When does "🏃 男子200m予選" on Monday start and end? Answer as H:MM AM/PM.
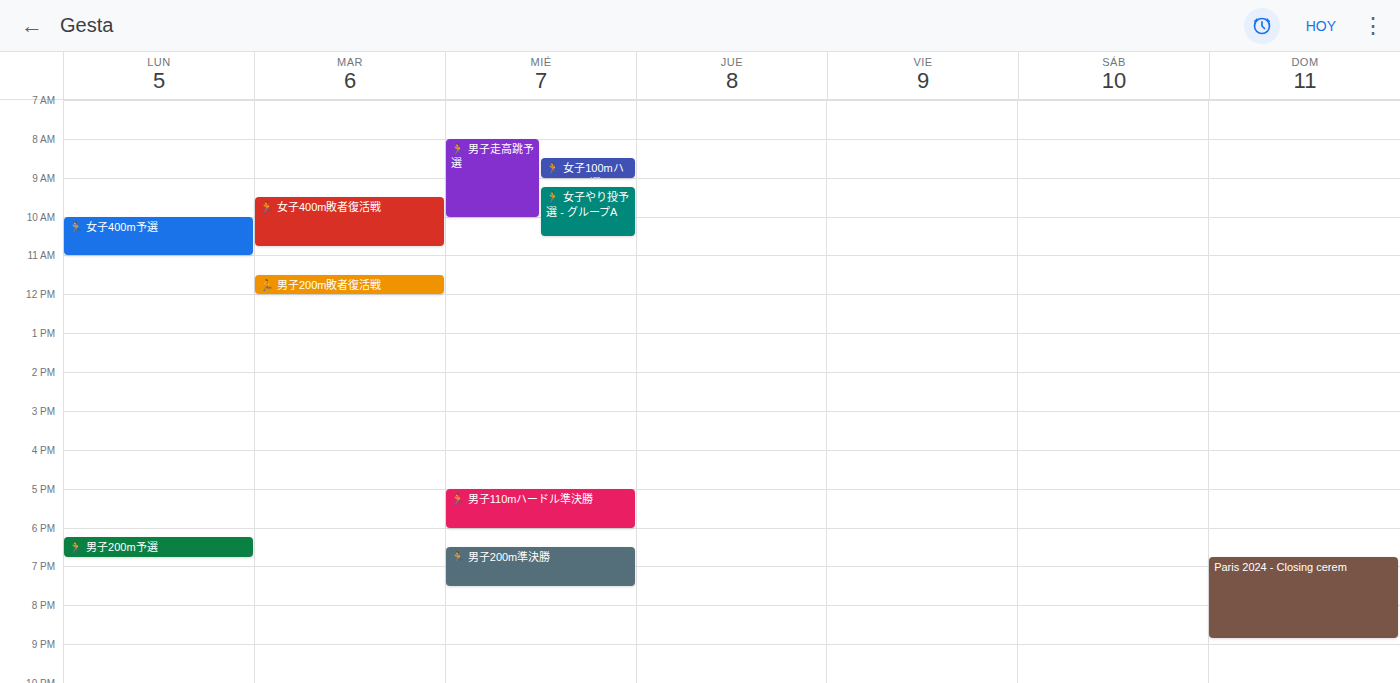
6:15 PM to 6:45 PM